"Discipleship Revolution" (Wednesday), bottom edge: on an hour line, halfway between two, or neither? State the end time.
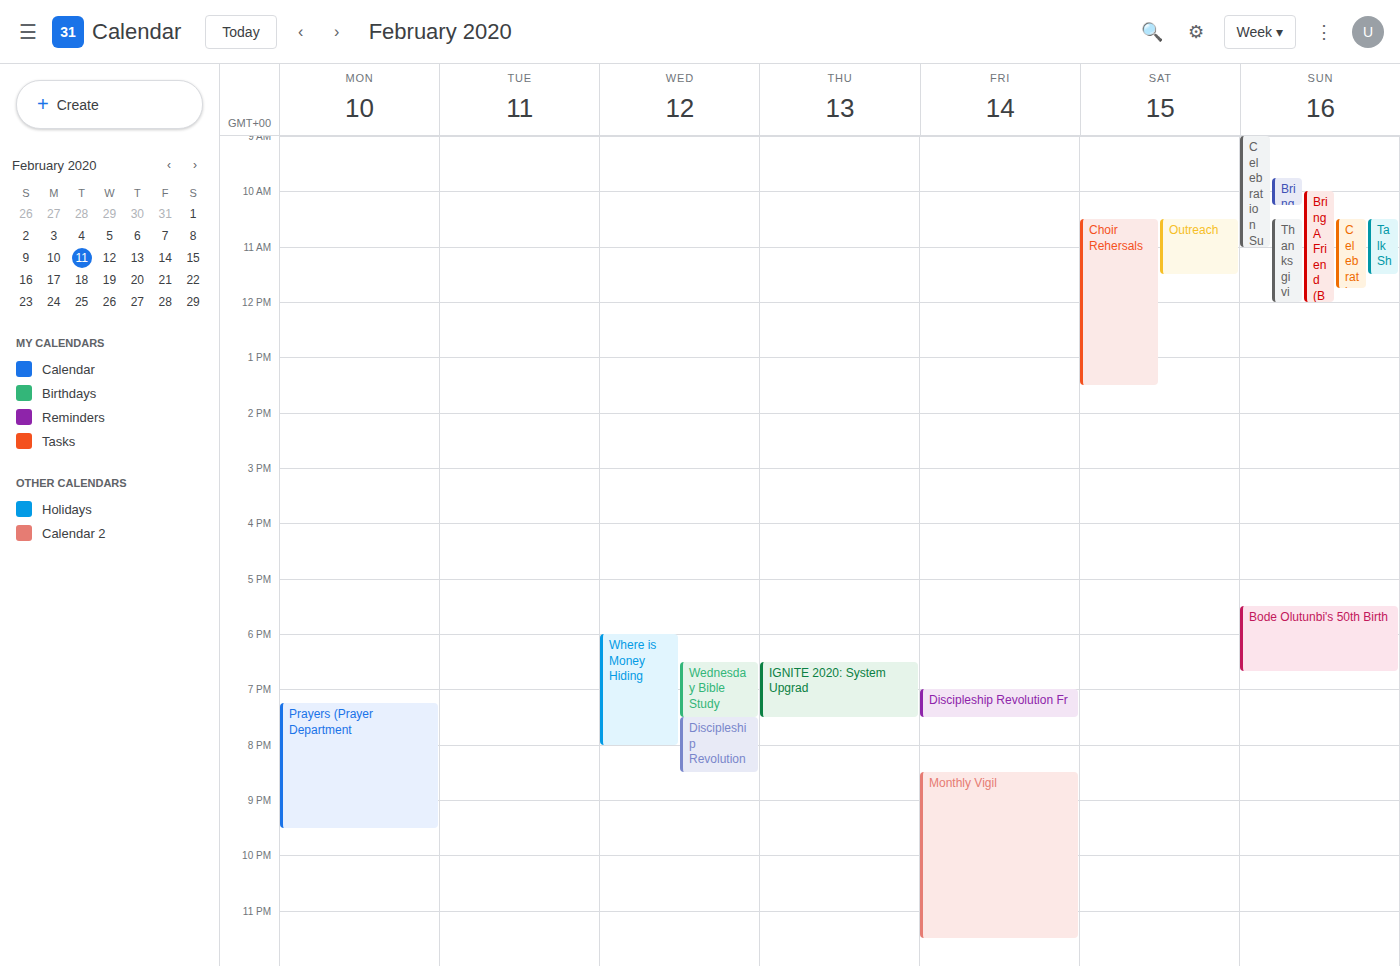
8:30 PM -- halfway between the 8 PM and 9 PM lines.